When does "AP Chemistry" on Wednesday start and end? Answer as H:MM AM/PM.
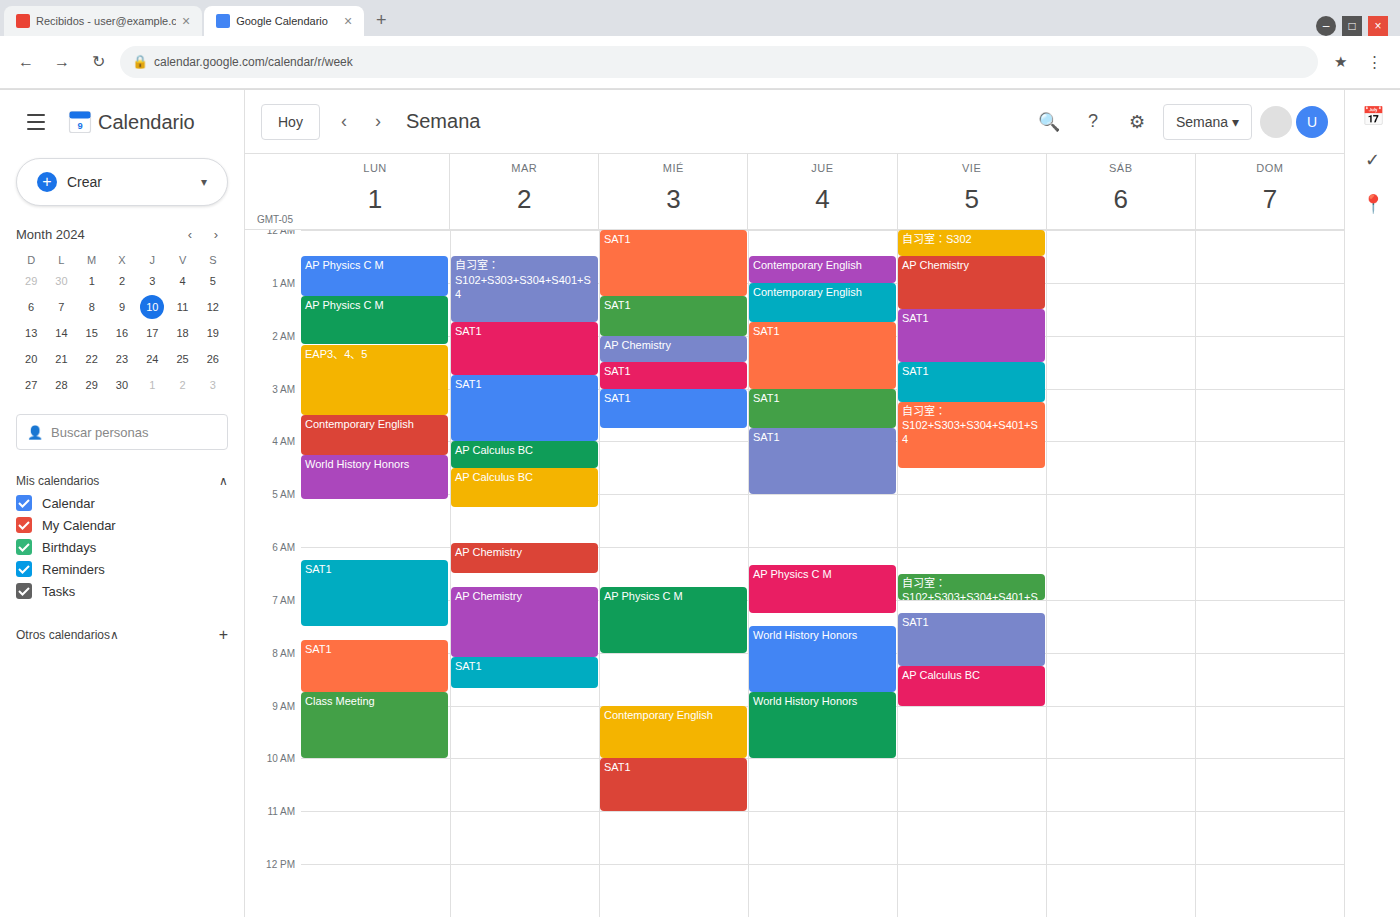
2:00 AM to 2:30 AM